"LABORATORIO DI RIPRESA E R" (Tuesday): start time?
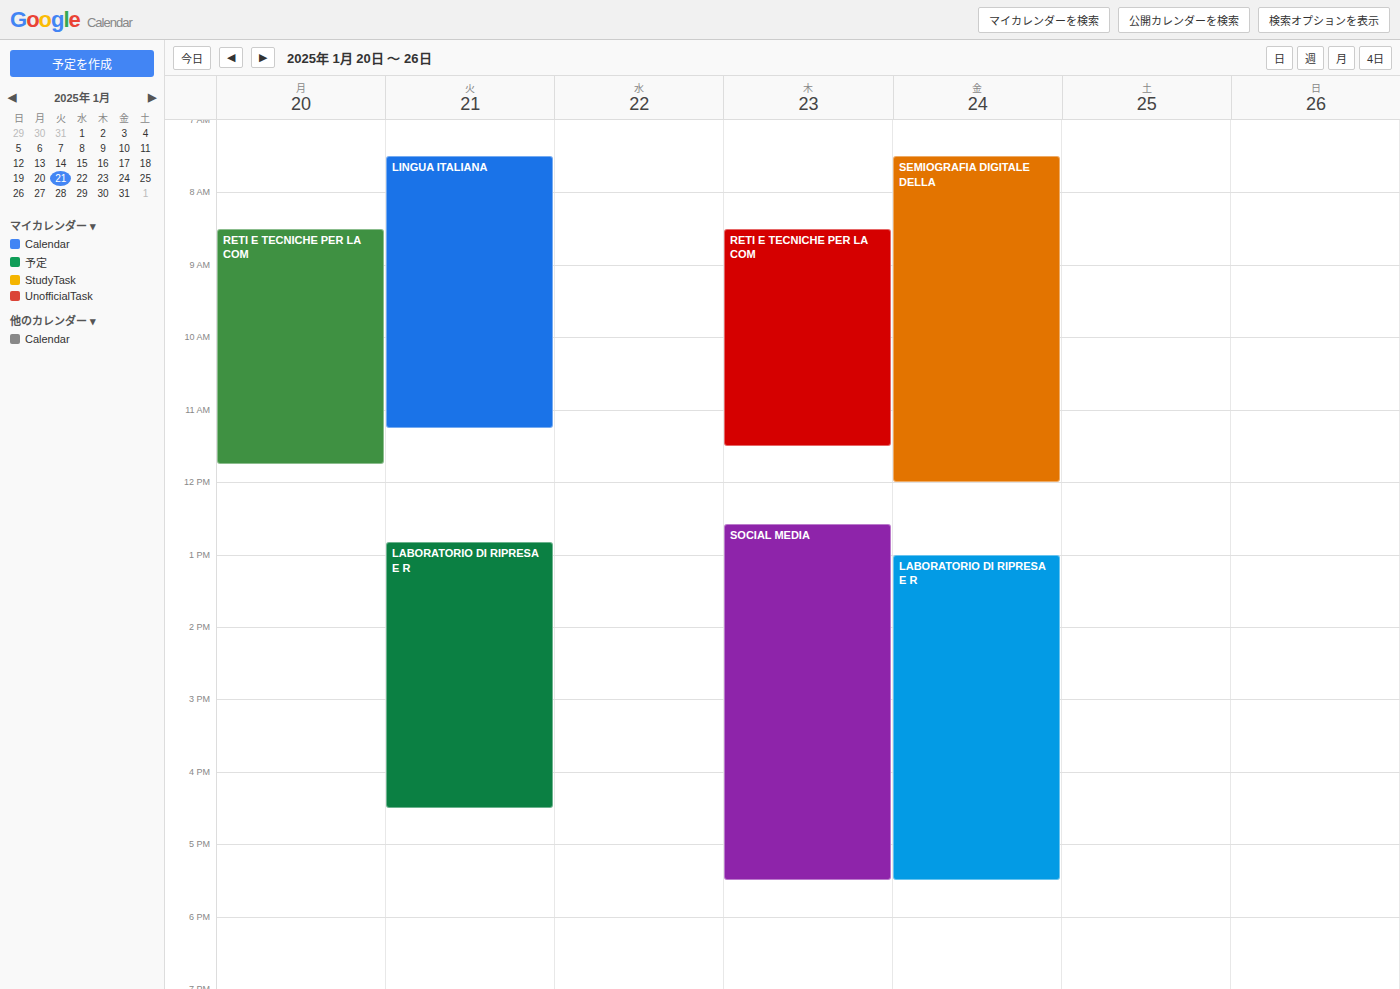
12:50 PM